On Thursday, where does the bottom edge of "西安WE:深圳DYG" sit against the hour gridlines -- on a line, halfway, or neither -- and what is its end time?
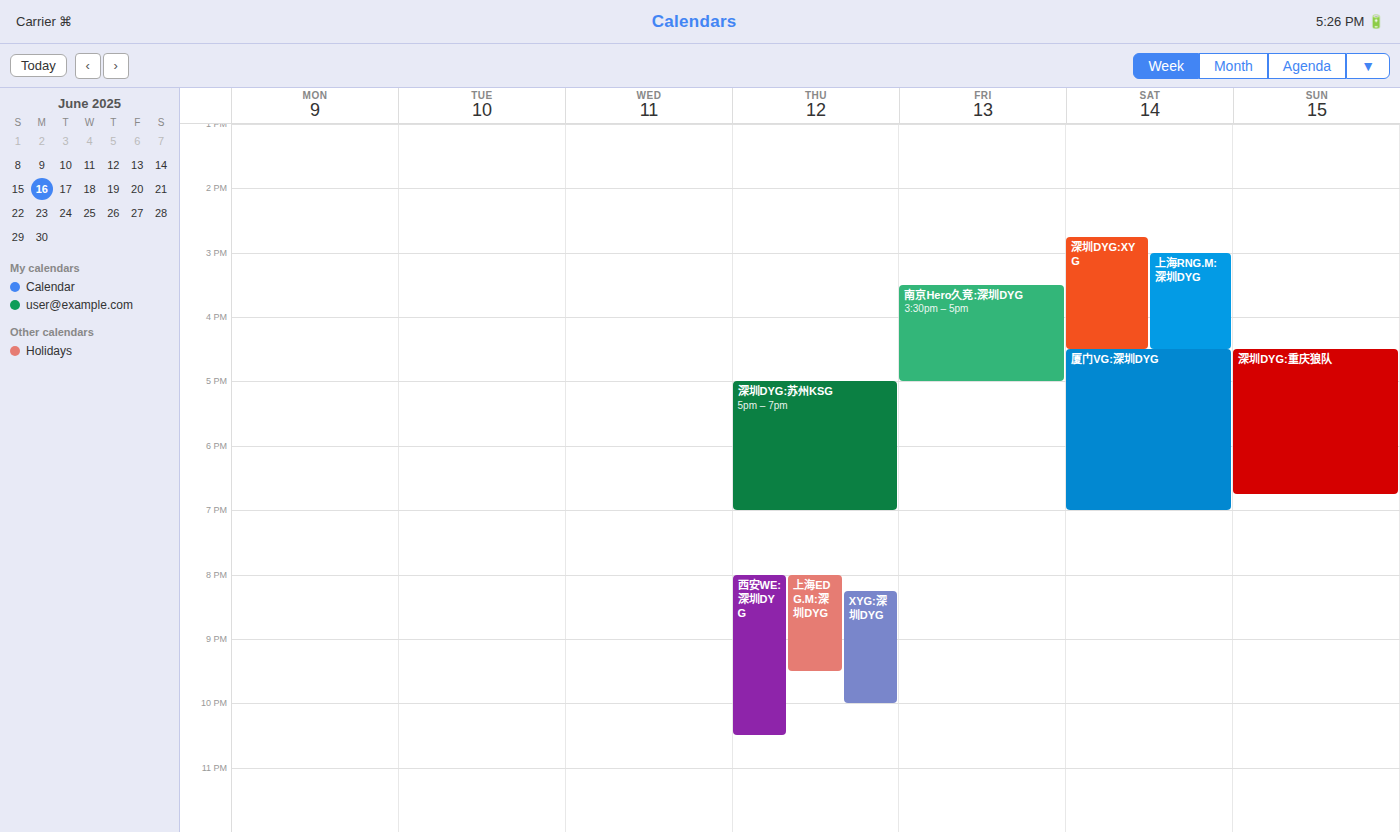
10:30 PM -- halfway between the 10 PM and 11 PM lines.